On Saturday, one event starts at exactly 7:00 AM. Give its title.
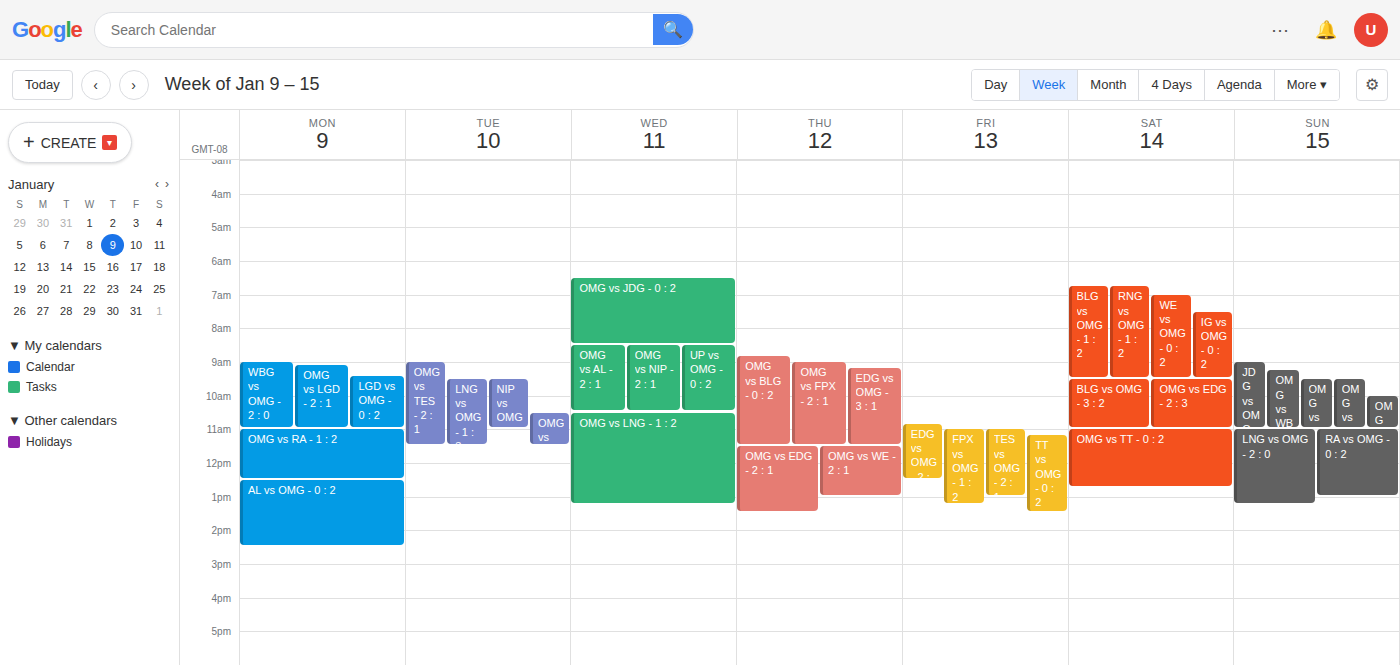
"WE vs OMG - 0 : 2"